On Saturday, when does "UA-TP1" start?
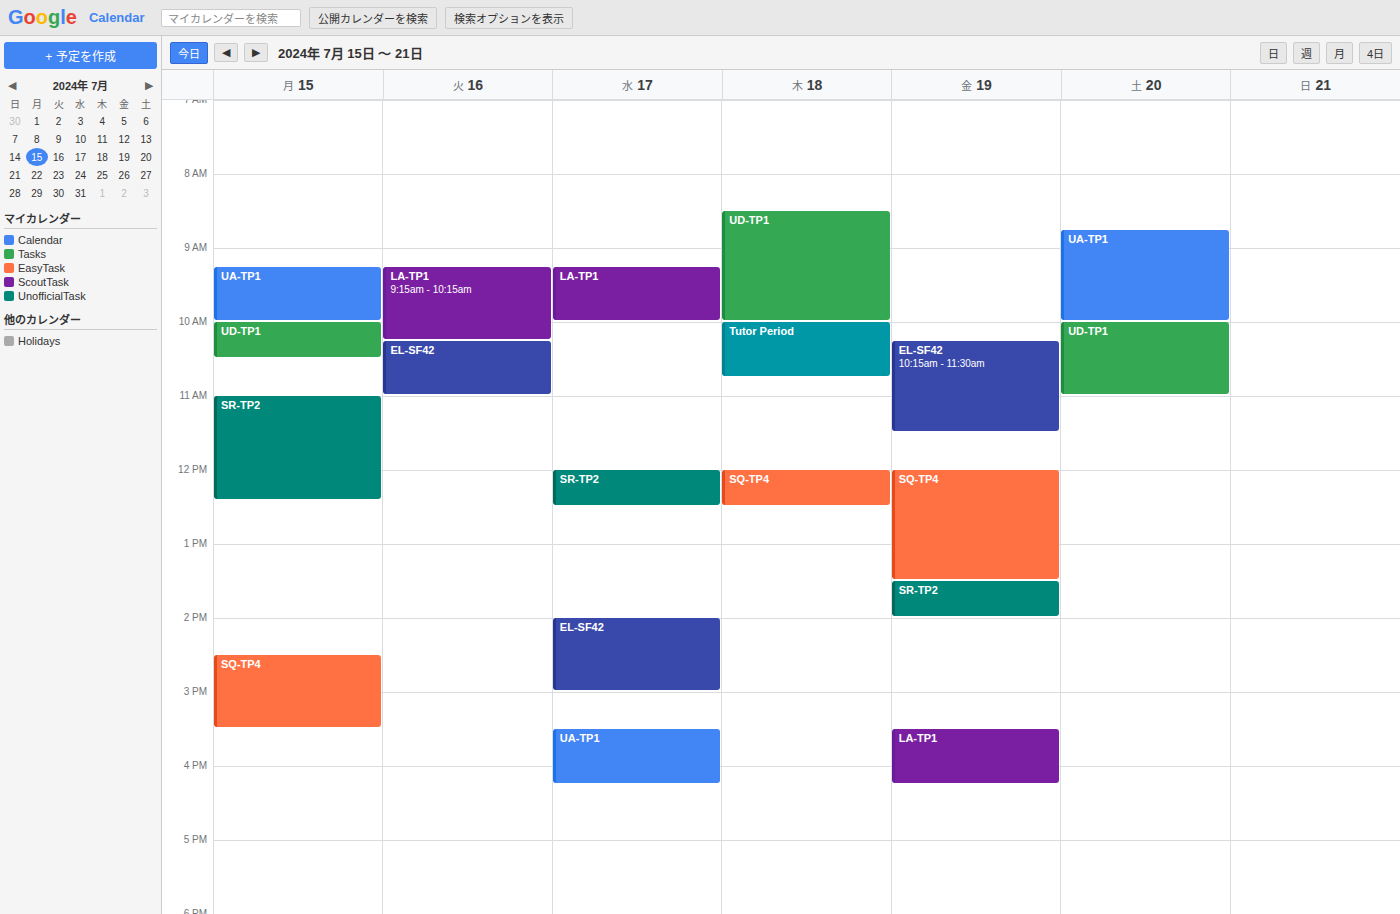
8:45 AM